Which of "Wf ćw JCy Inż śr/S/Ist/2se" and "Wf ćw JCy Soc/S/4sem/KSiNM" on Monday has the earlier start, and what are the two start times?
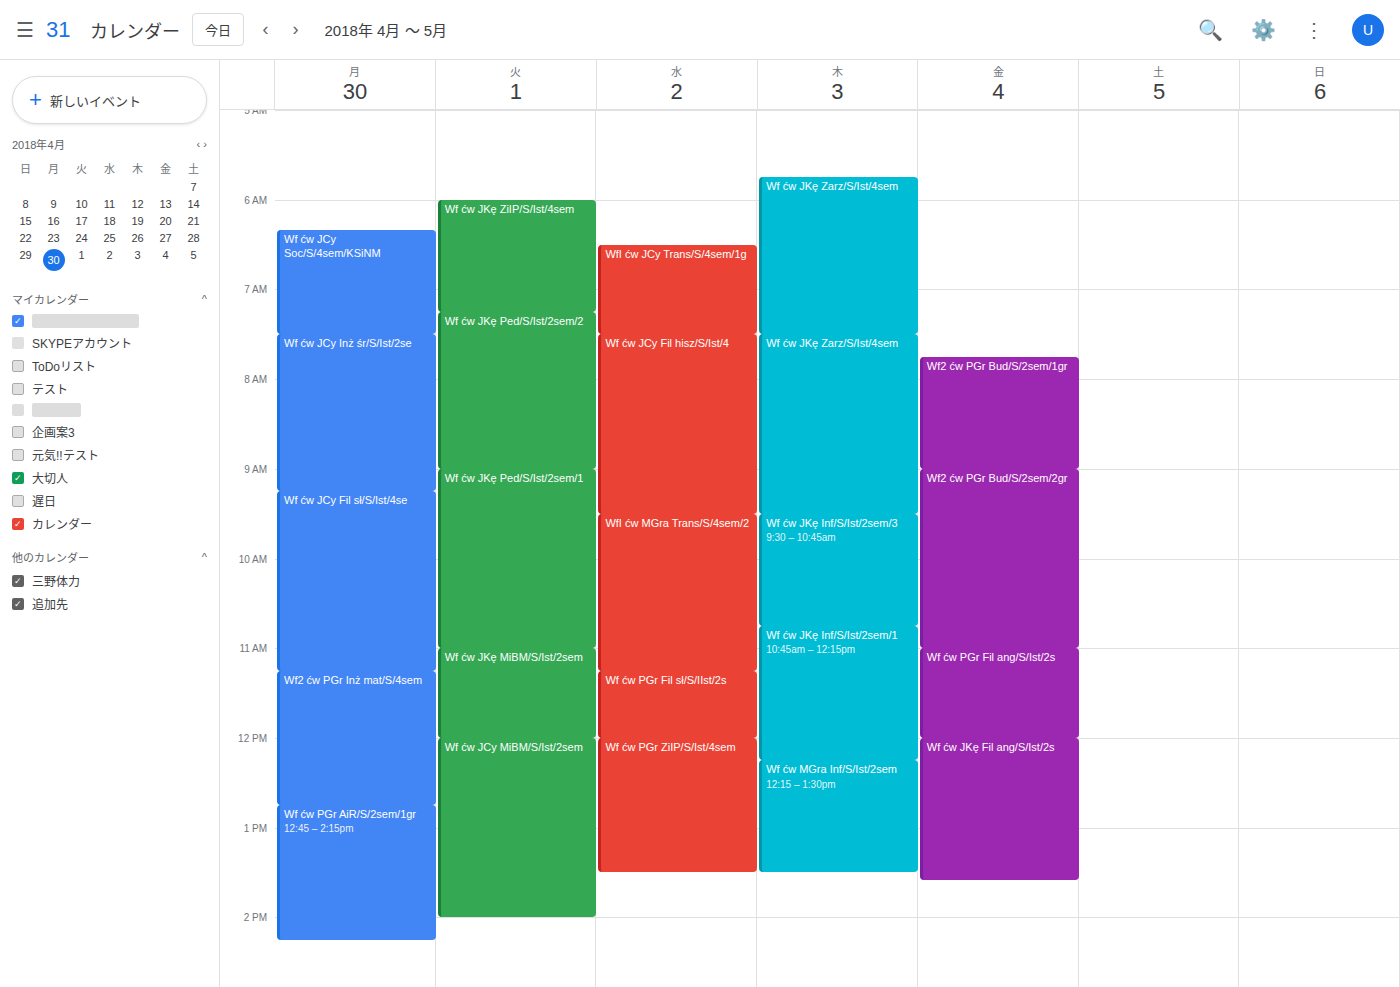
"Wf ćw JCy Soc/S/4sem/KSiNM" 6:20 AM; "Wf ćw JCy Inż śr/S/Ist/2se" 7:30 AM.